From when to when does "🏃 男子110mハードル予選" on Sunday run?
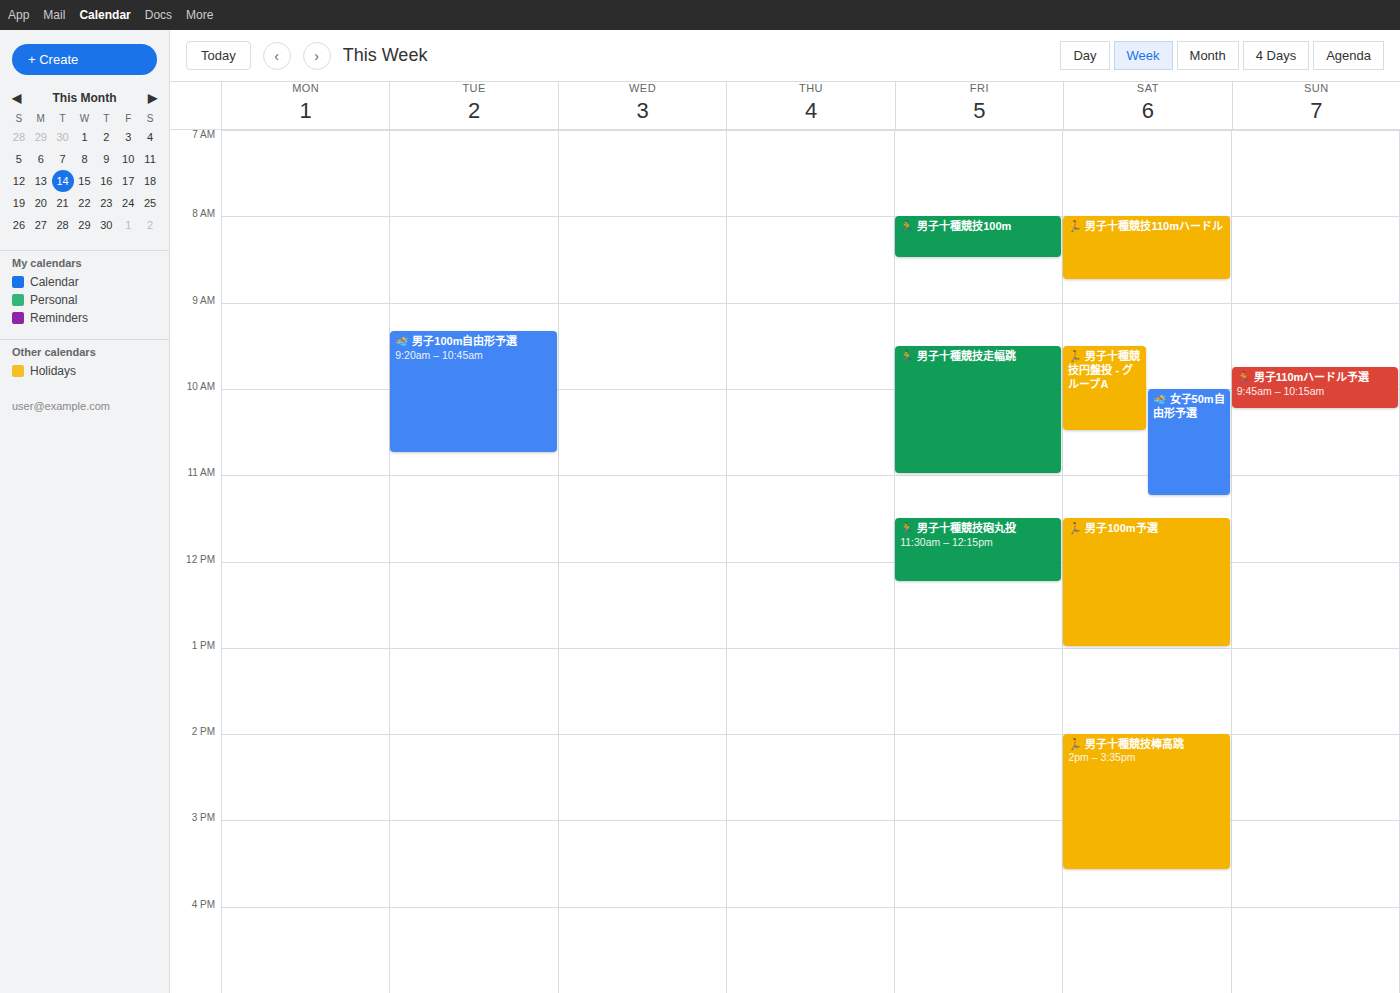
9:45 AM to 10:15 AM